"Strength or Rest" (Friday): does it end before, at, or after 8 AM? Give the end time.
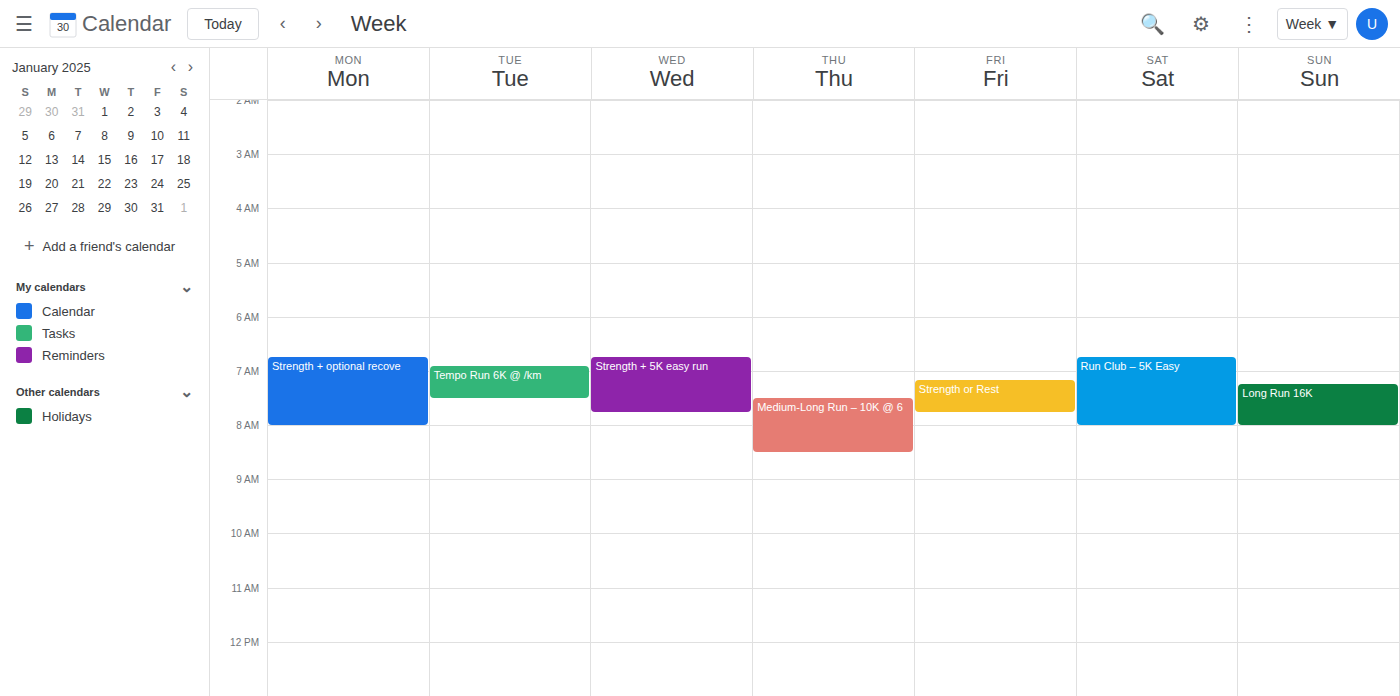
7:45 AM -- before 8 AM, 15 minutes above the 8 AM line.